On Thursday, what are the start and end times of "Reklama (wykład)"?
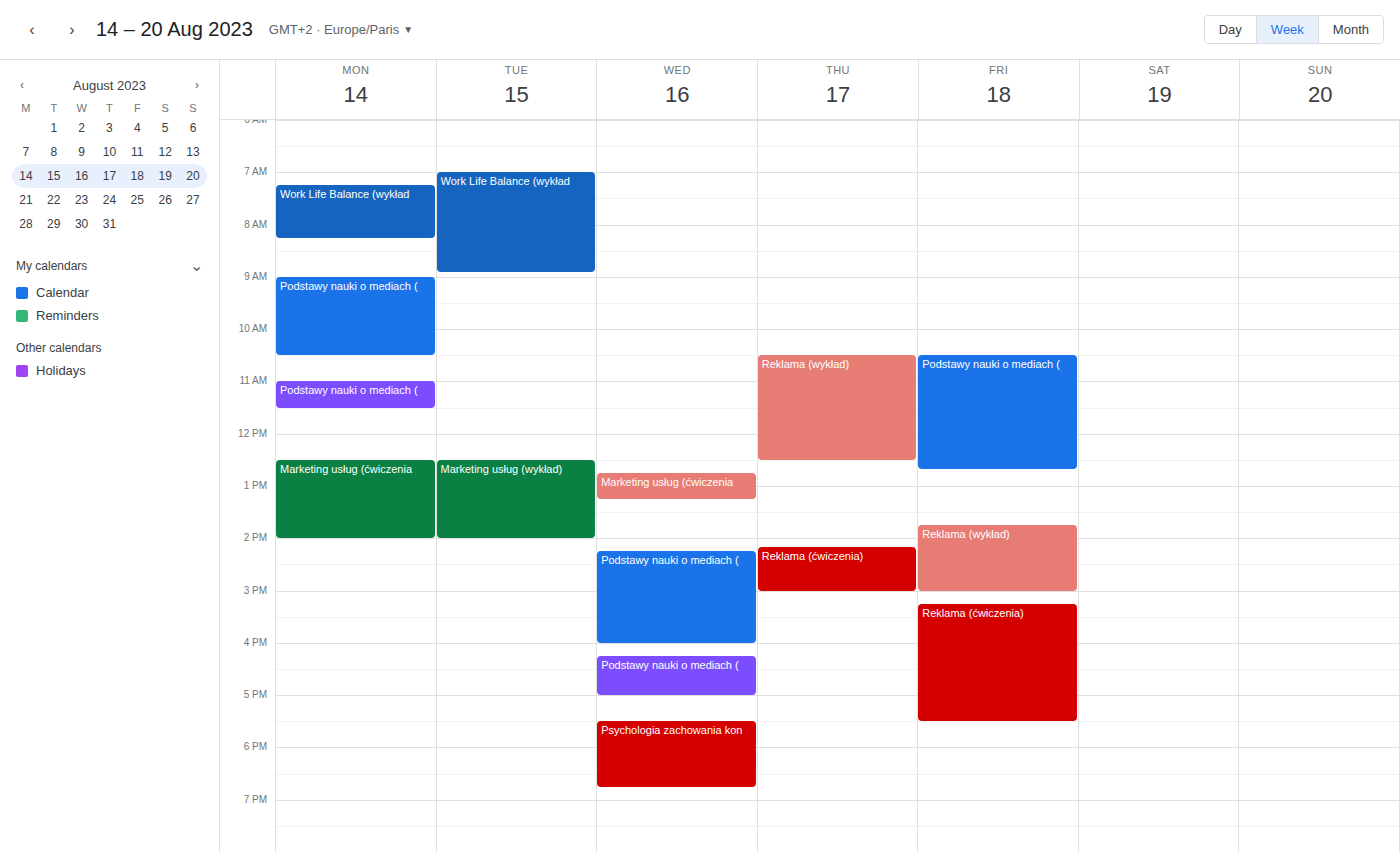
10:30 AM to 12:30 PM